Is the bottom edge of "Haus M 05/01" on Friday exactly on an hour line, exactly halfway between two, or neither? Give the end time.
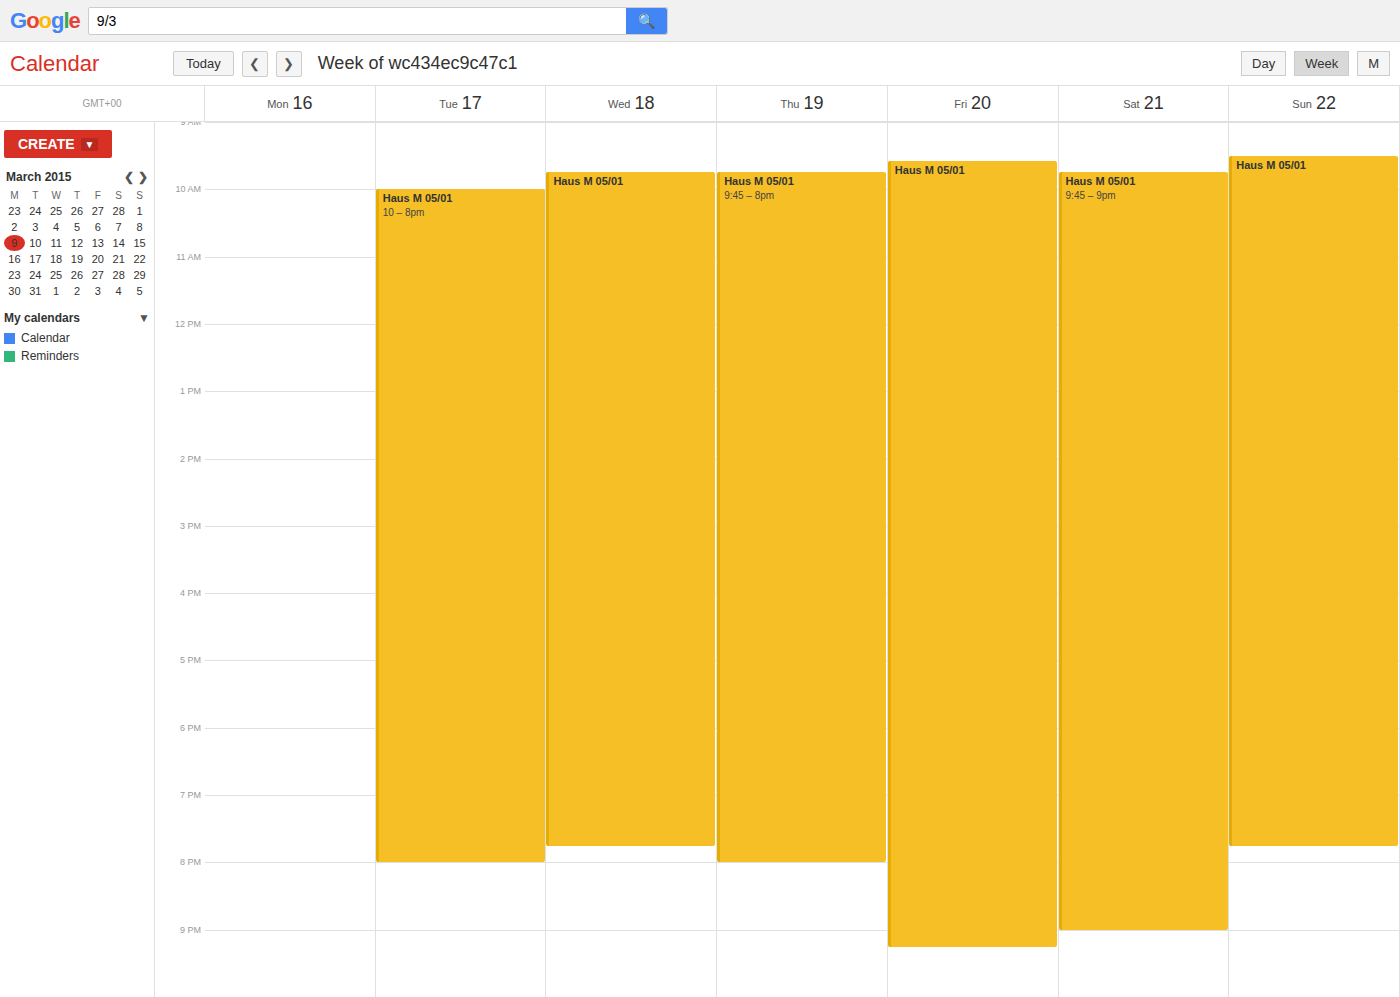
9:15 PM -- neither: a quarter of the way from the 9 PM line to the 10 PM line.